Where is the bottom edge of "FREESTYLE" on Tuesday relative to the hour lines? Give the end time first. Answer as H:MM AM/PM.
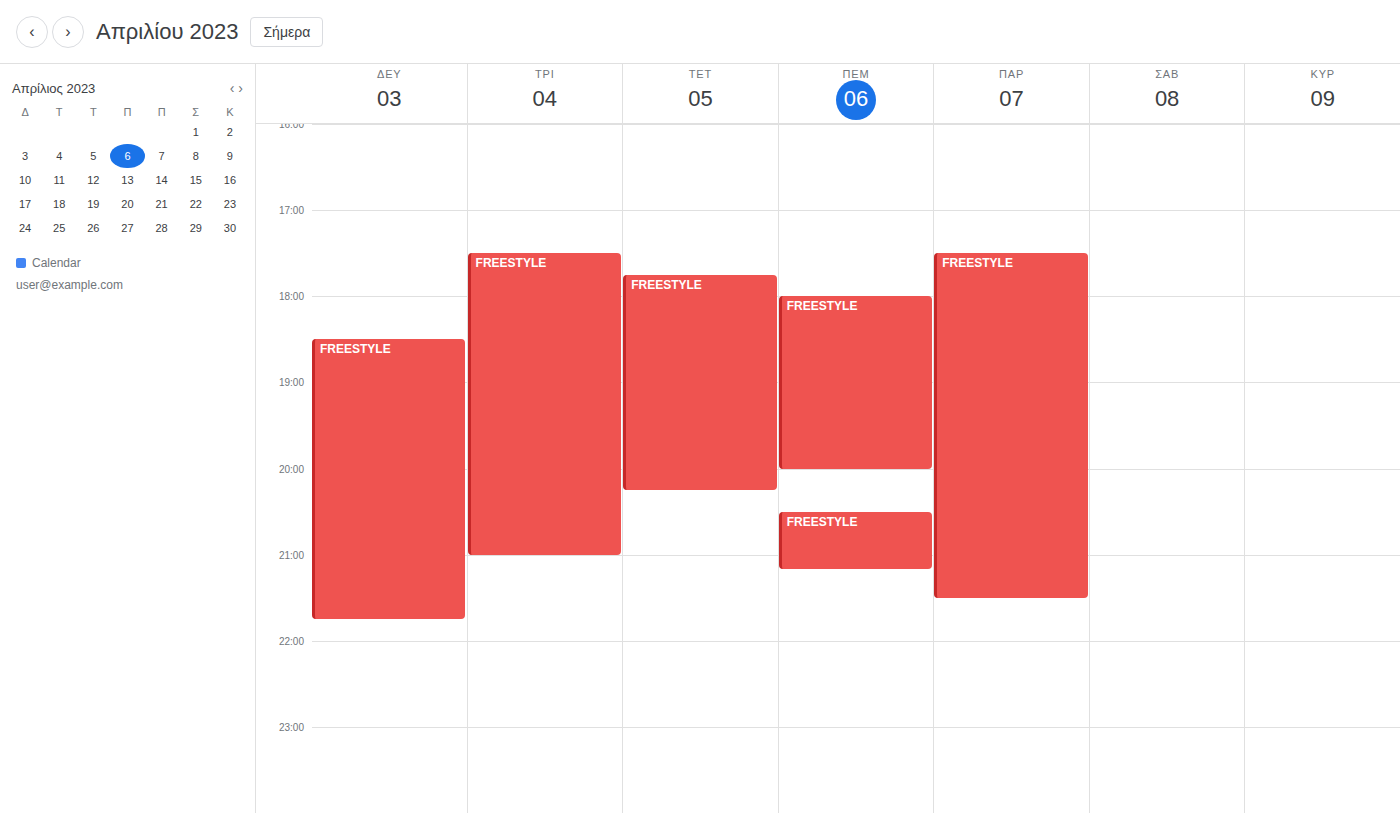
9:00 PM -- exactly on the 9 PM line.